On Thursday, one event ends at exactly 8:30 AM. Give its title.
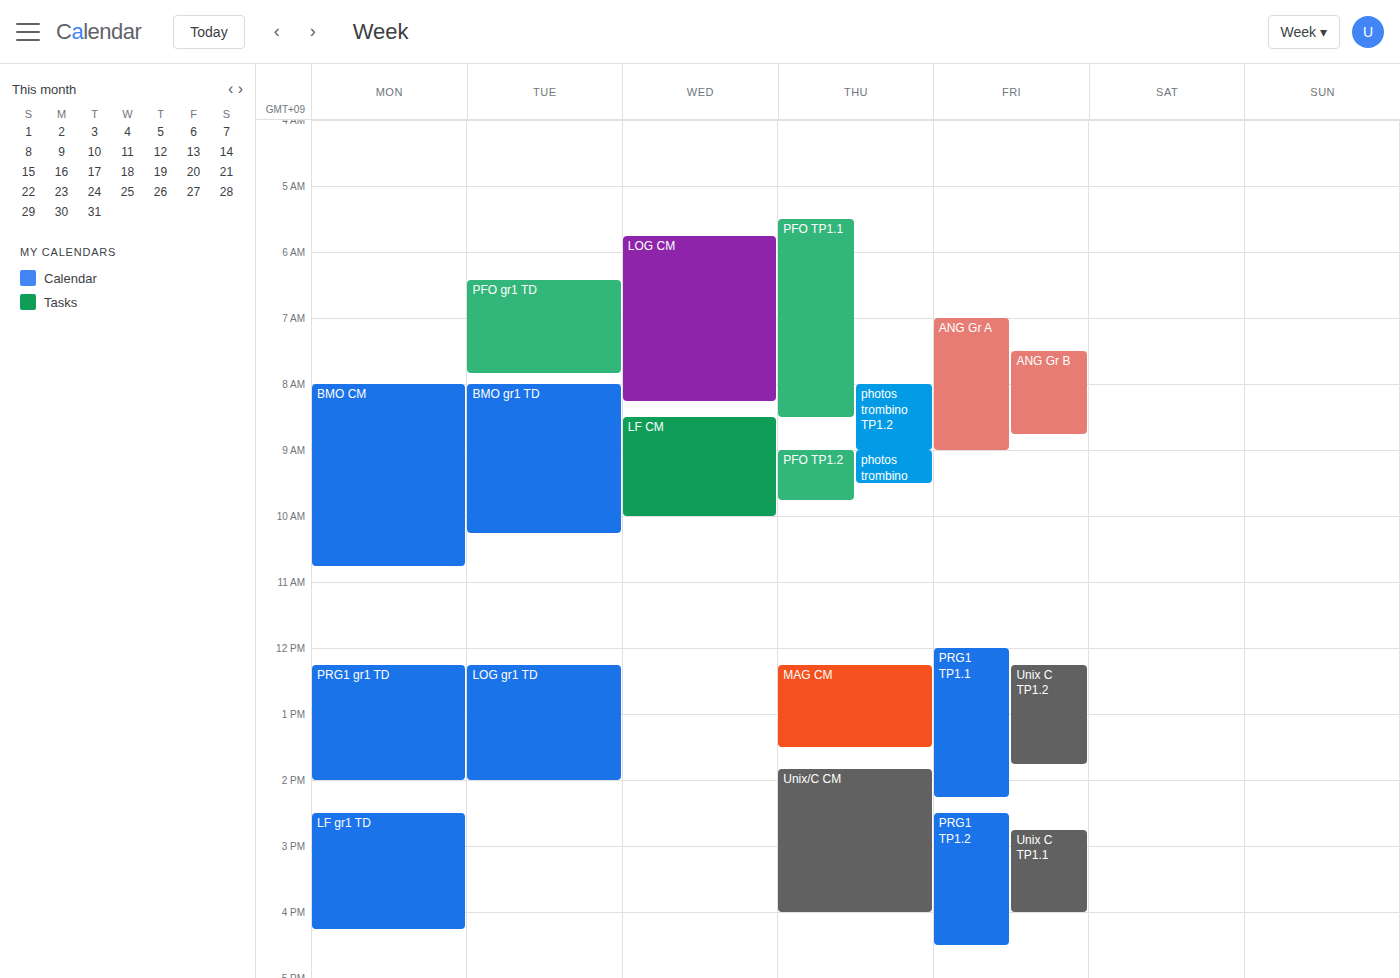
"PFO TP1.1"